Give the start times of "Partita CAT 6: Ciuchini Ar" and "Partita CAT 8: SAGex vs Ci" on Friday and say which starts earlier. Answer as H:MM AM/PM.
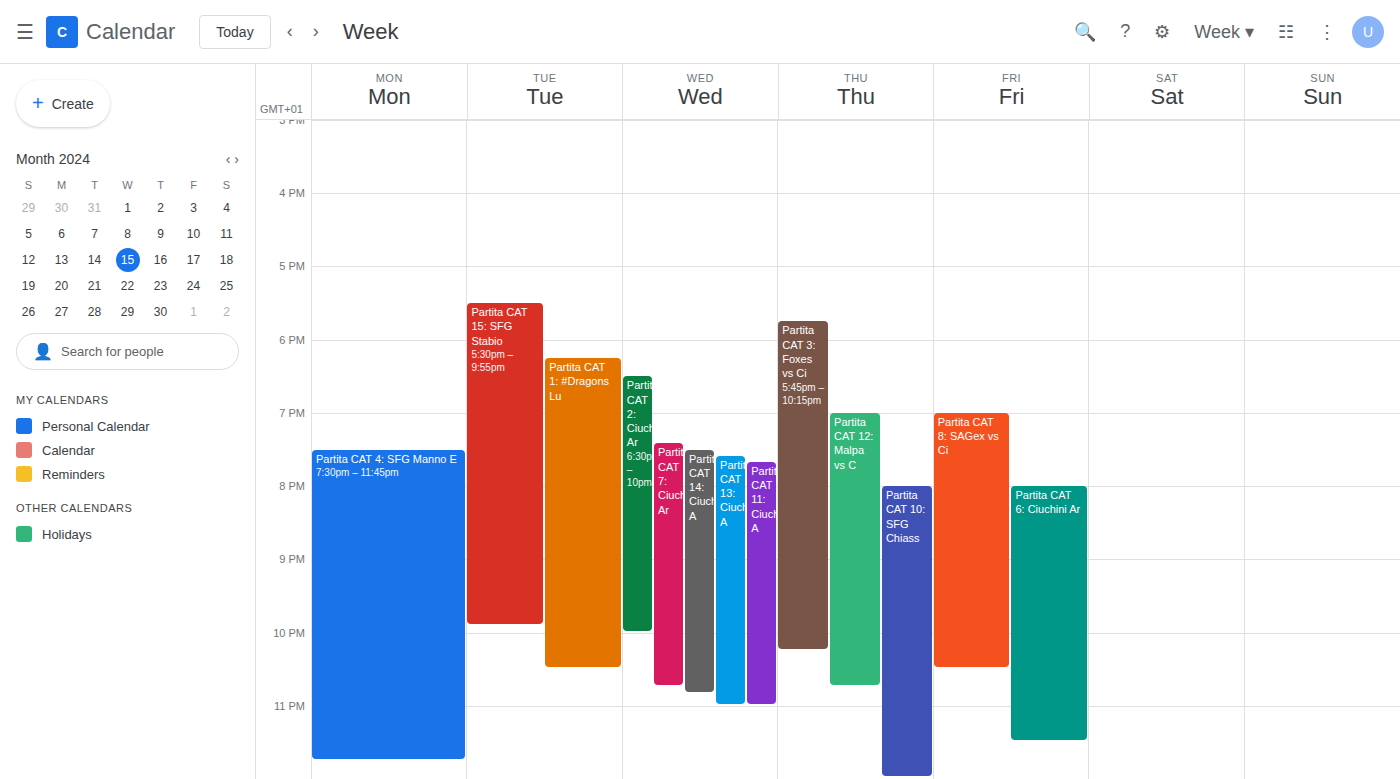
"Partita CAT 8: SAGex vs Ci" 7:00 PM; "Partita CAT 6: Ciuchini Ar" 8:00 PM.